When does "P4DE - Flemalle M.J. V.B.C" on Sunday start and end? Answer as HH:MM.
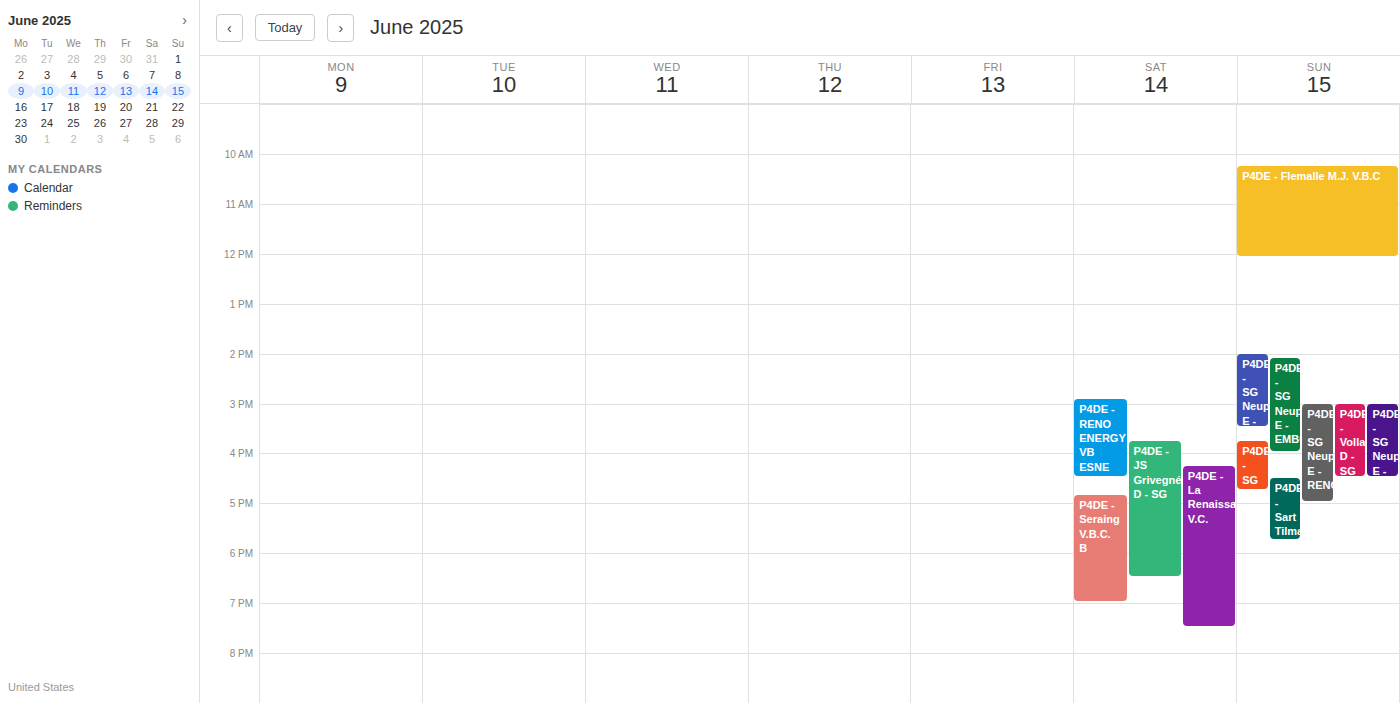
10:15 to 12:05